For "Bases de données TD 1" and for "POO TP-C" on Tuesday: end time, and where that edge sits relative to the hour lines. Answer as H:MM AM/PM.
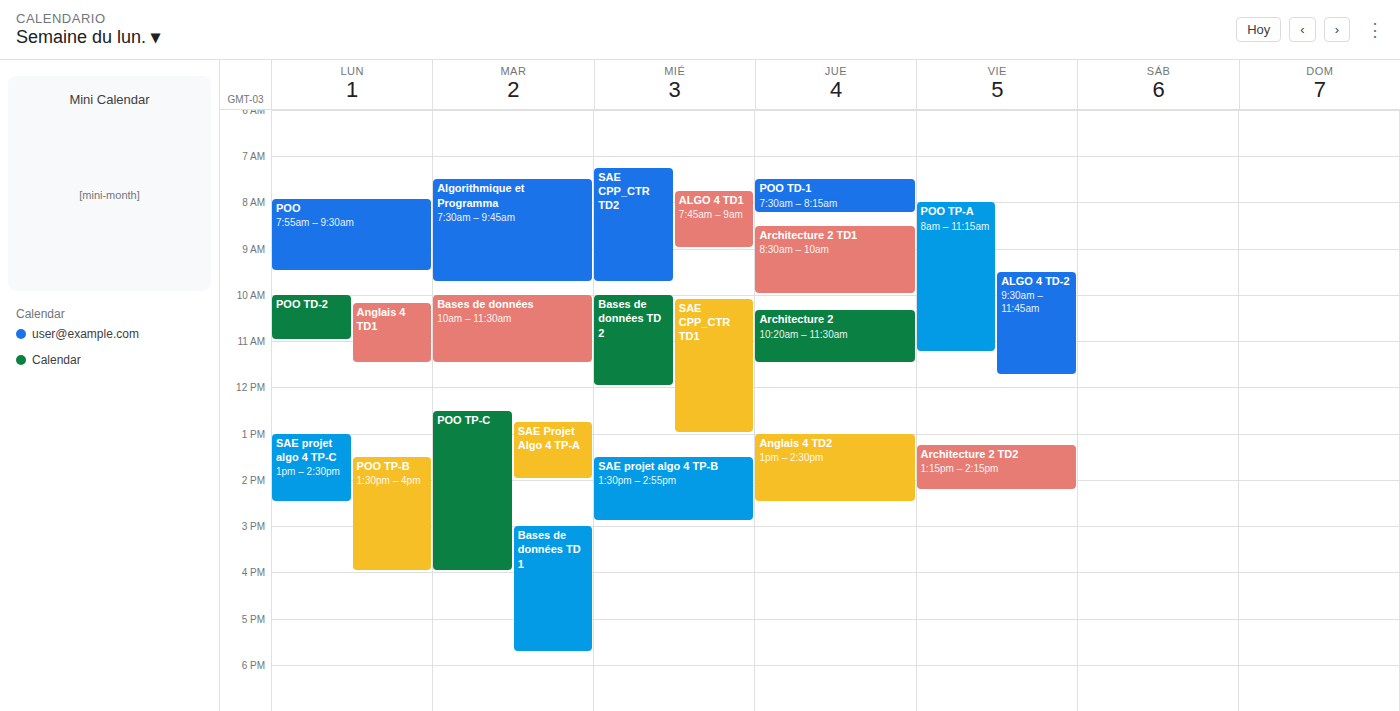
"Bases de données TD 1": 5:45 PM, neither: three quarters of the way from the 5 PM line to the 6 PM line. "POO TP-C": 4:00 PM, exactly on the 4 PM line.